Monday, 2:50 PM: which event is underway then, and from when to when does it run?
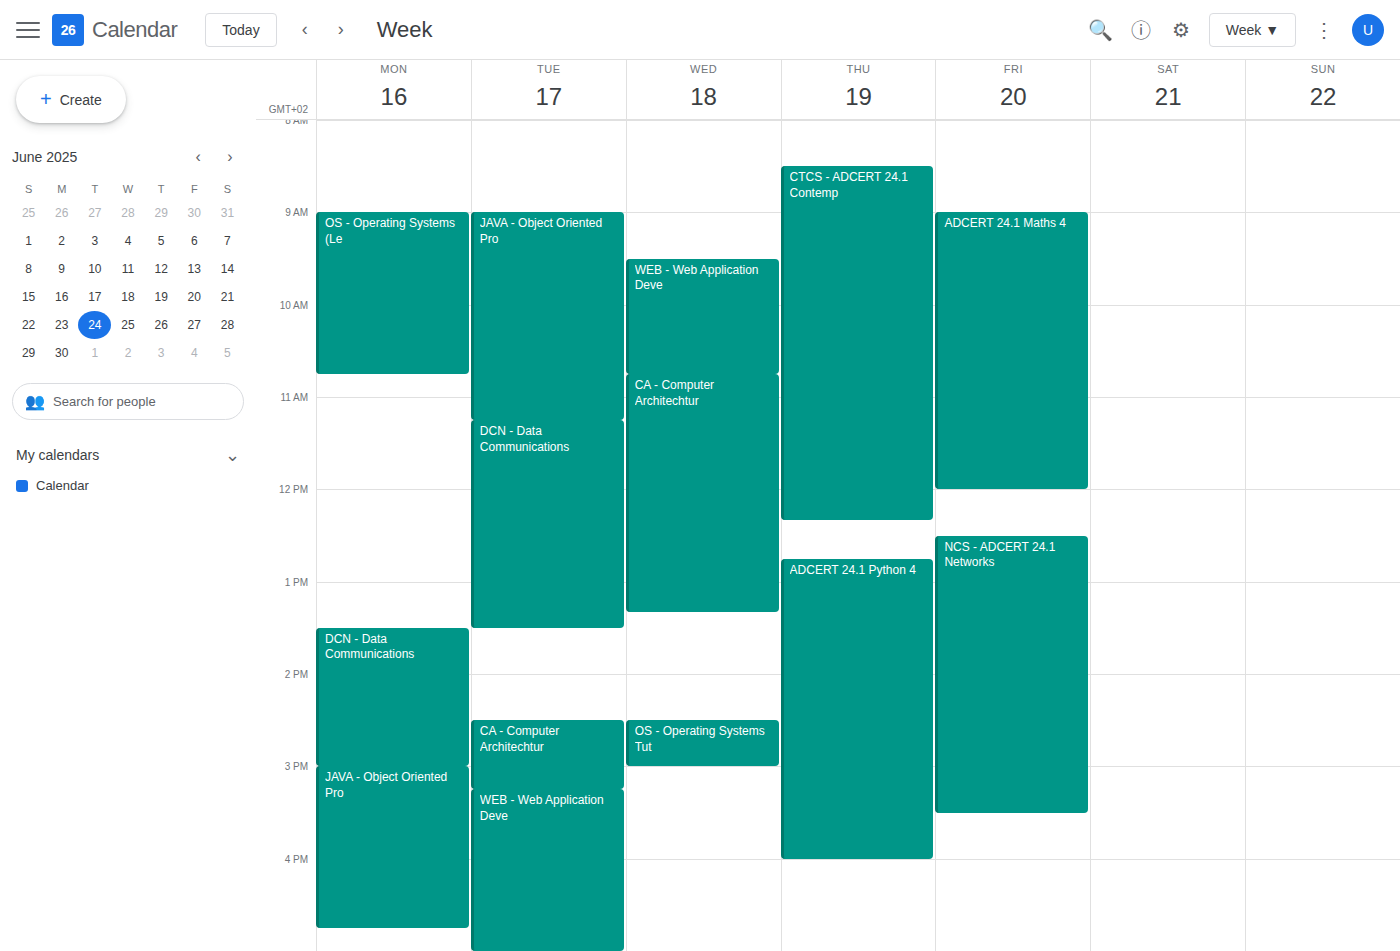
"DCN - Data Communications", 1:30 PM to 3:00 PM